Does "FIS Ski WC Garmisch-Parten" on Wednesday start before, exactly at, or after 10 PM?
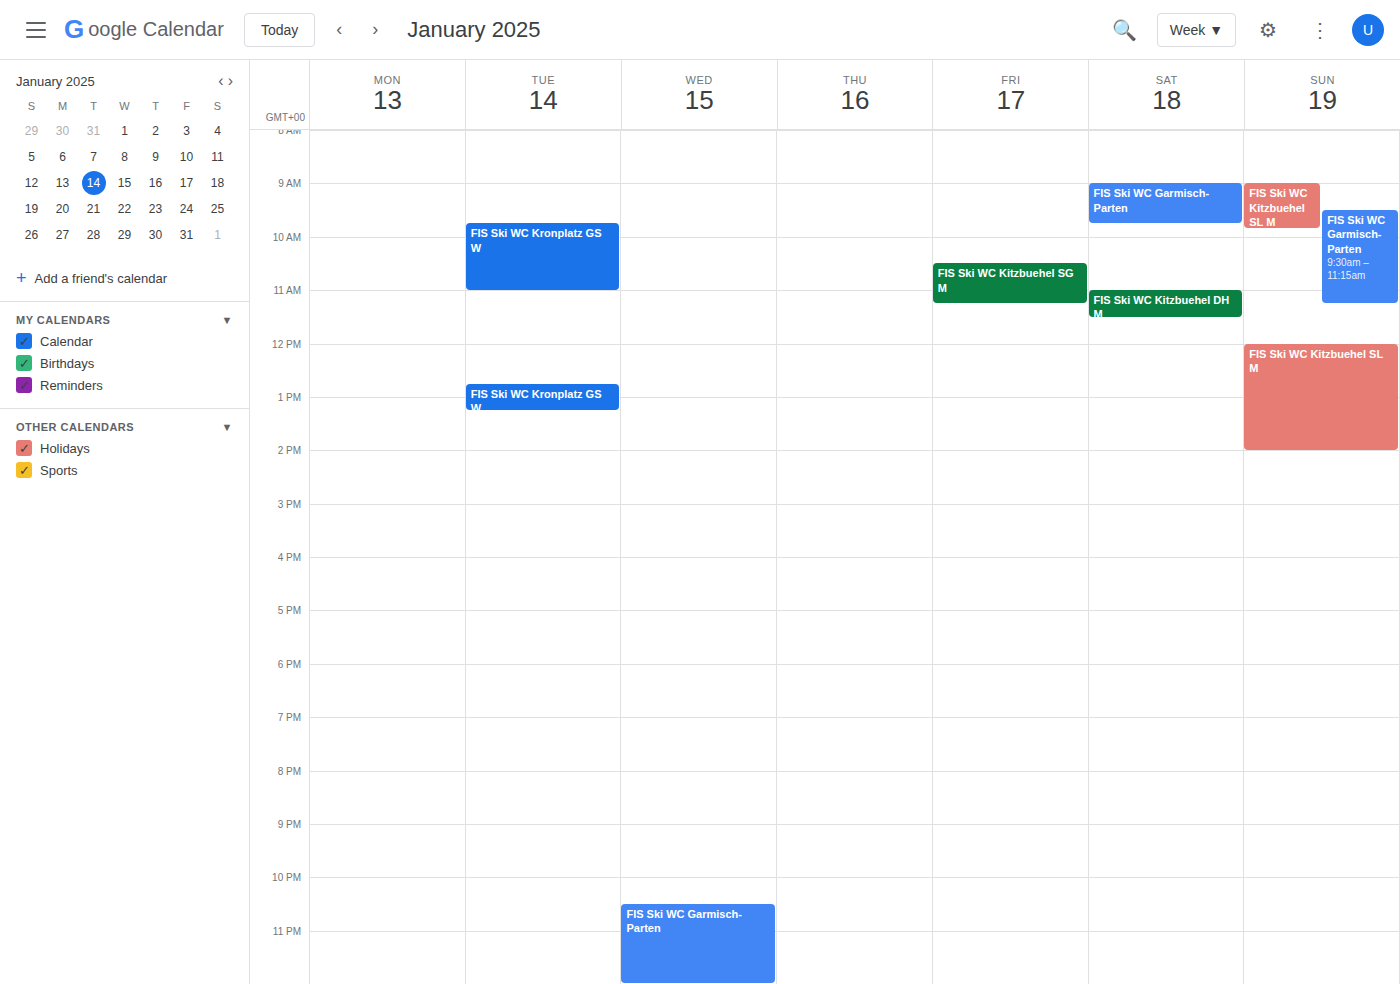
10:30 PM -- after 10 PM, 30 minutes below the 10 PM line.